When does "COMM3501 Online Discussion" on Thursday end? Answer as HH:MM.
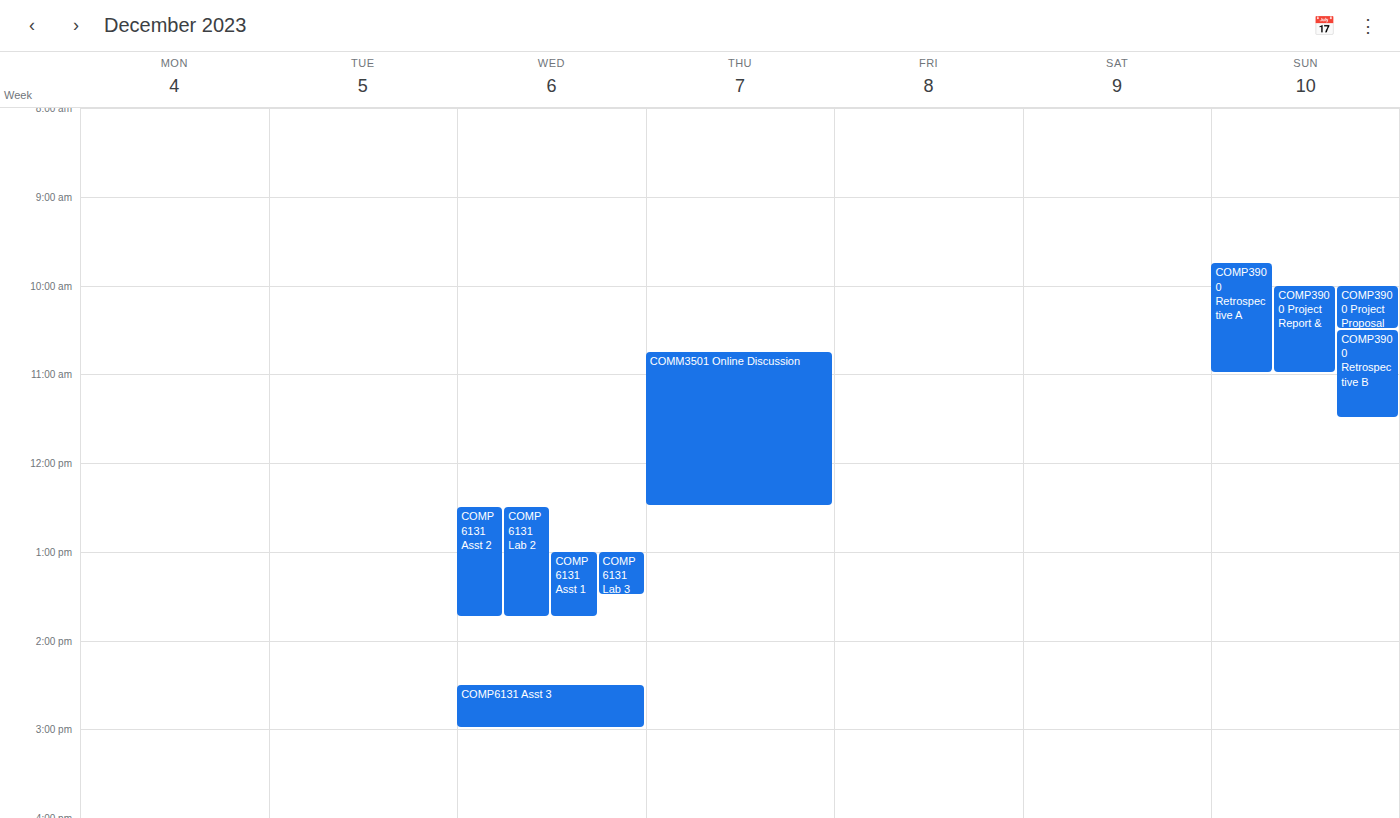
12:30